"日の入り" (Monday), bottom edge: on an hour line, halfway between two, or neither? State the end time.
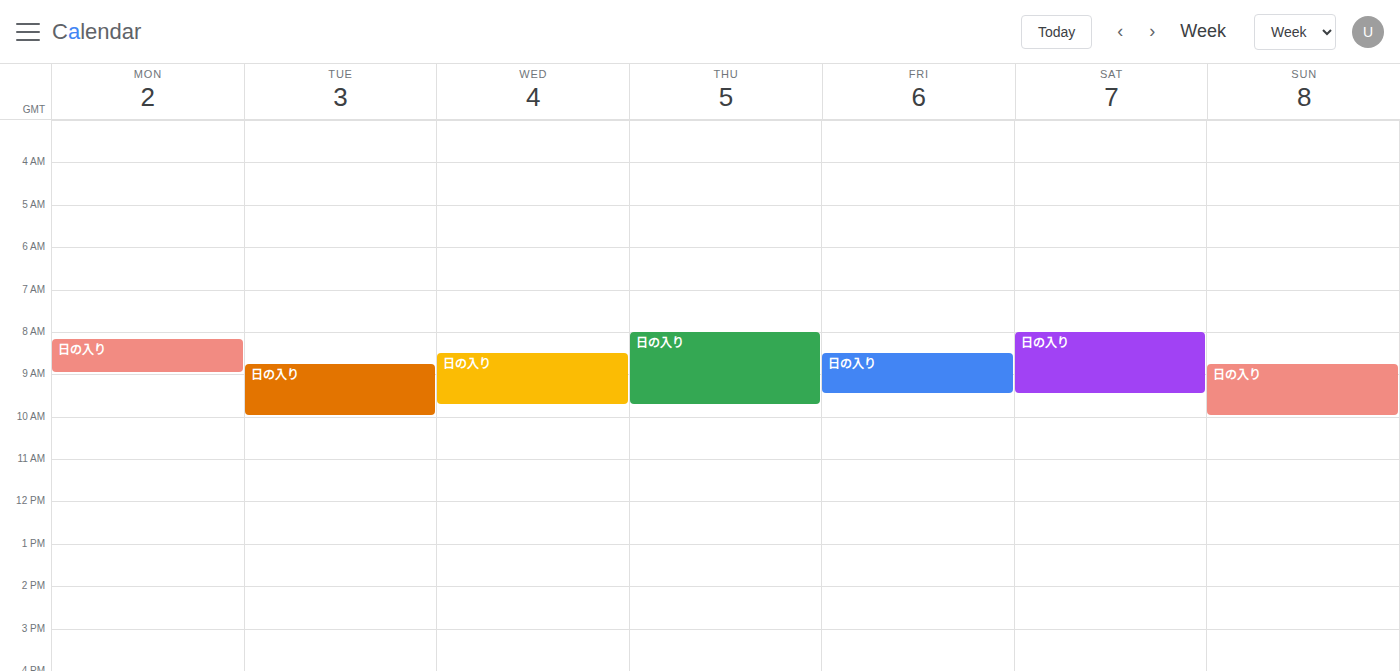
9:00 AM -- exactly on the 9 AM line.